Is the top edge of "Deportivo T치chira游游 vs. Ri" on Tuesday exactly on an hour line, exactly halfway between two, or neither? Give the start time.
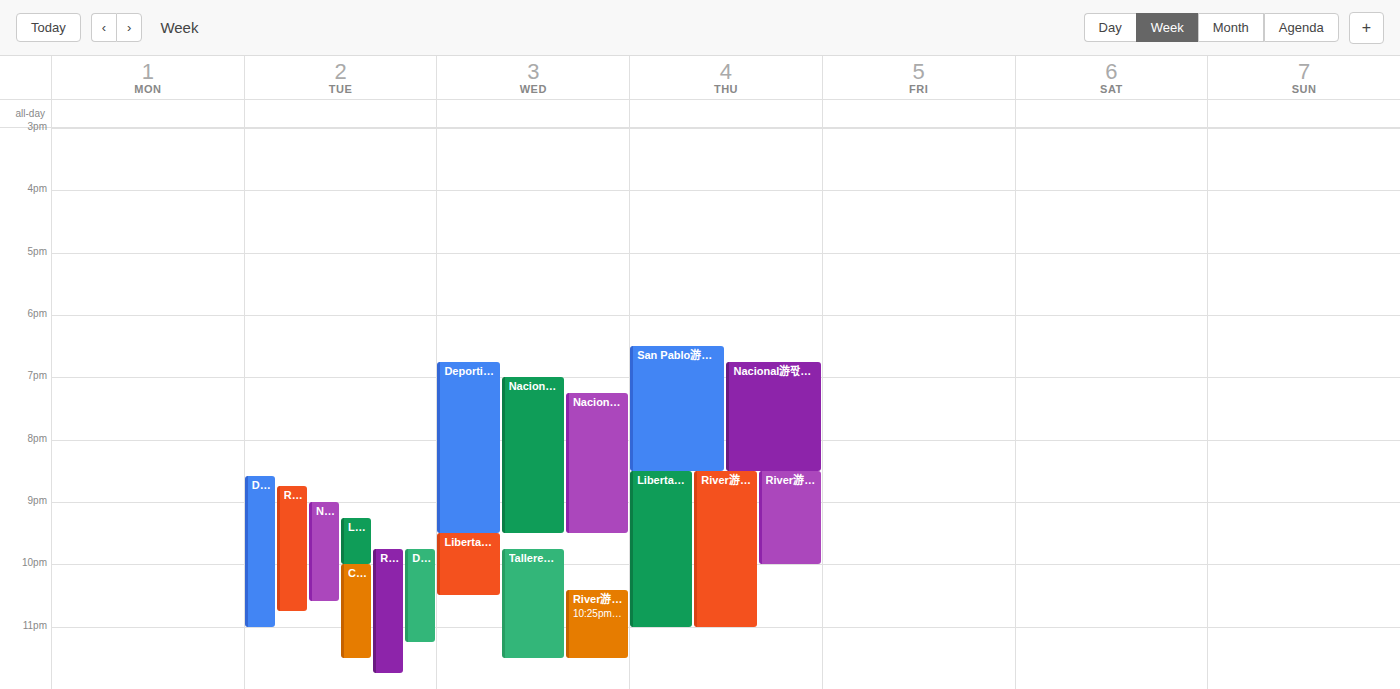
21:45 -- neither: three quarters of the way from the 21:00 line to the 22:00 line.